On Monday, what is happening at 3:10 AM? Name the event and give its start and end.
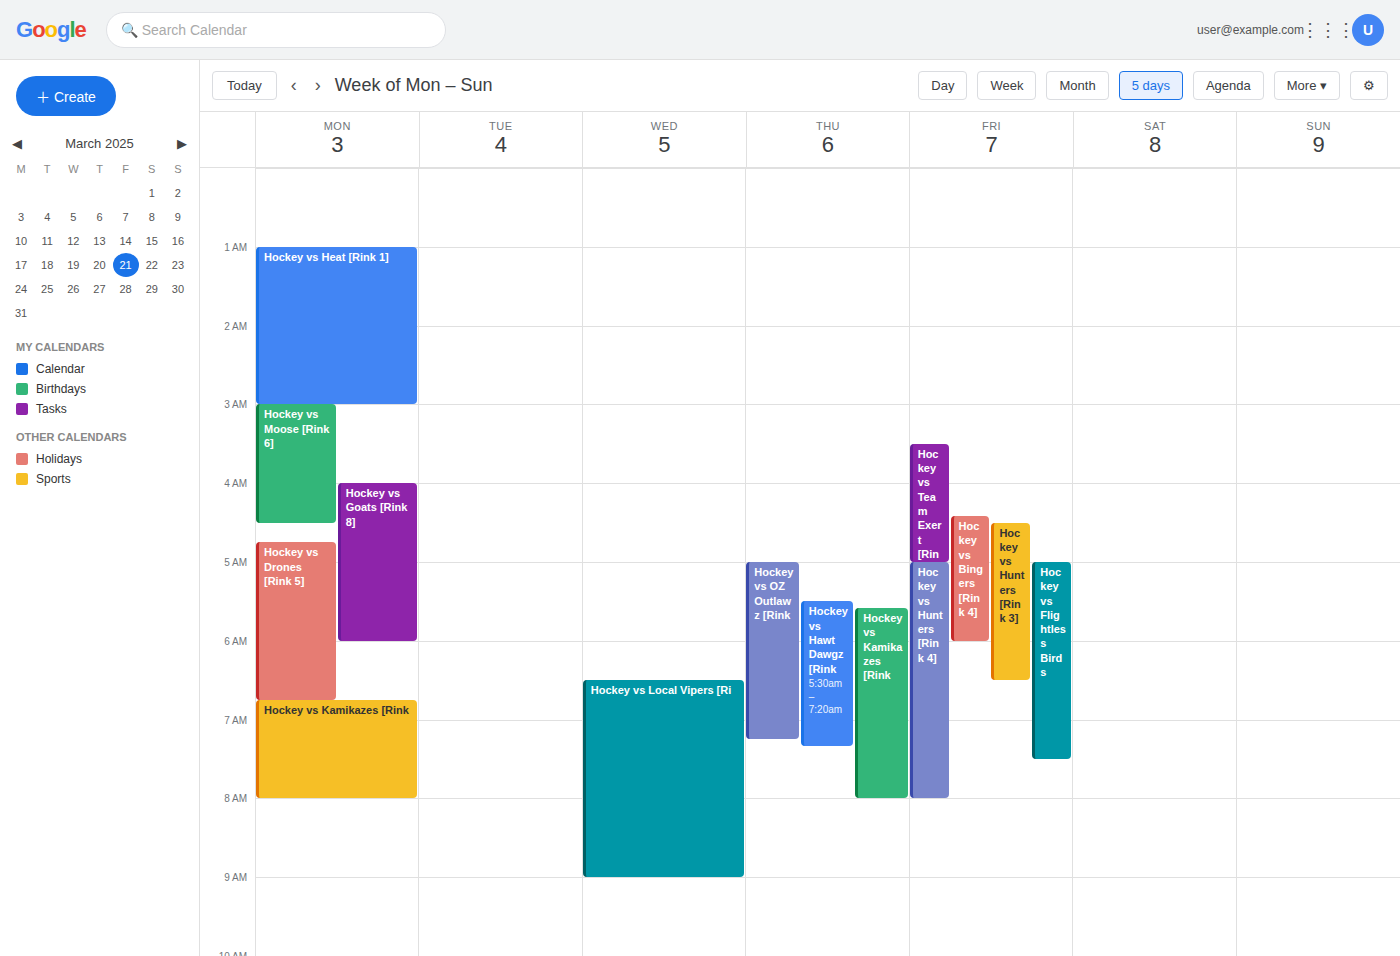
"Hockey vs Moose [Rink 6]", 3:00 AM to 4:30 AM